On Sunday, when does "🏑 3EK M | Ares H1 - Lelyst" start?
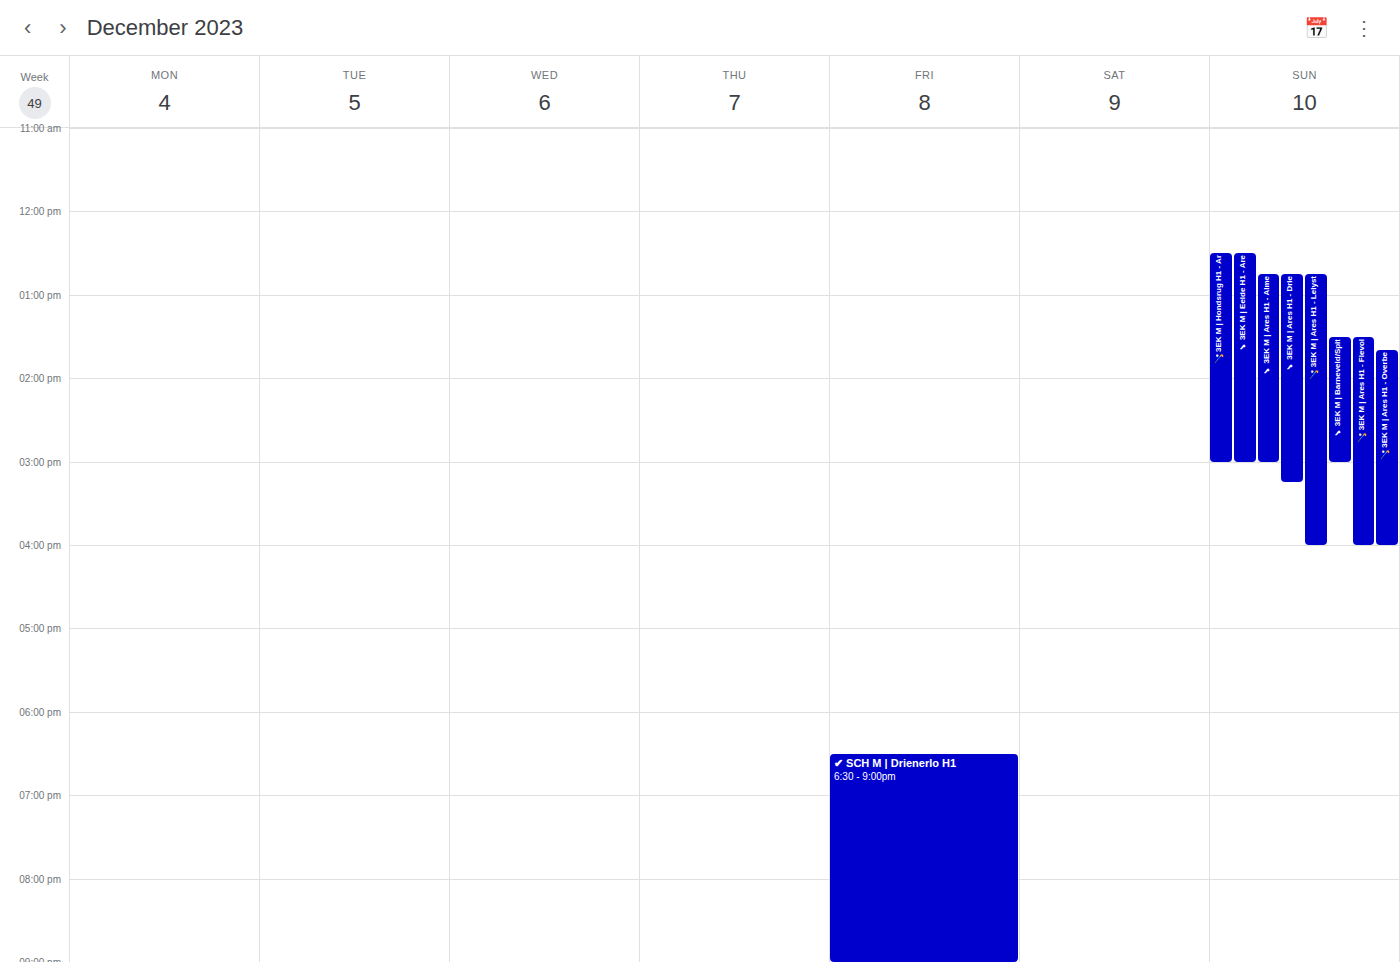
12:45 PM